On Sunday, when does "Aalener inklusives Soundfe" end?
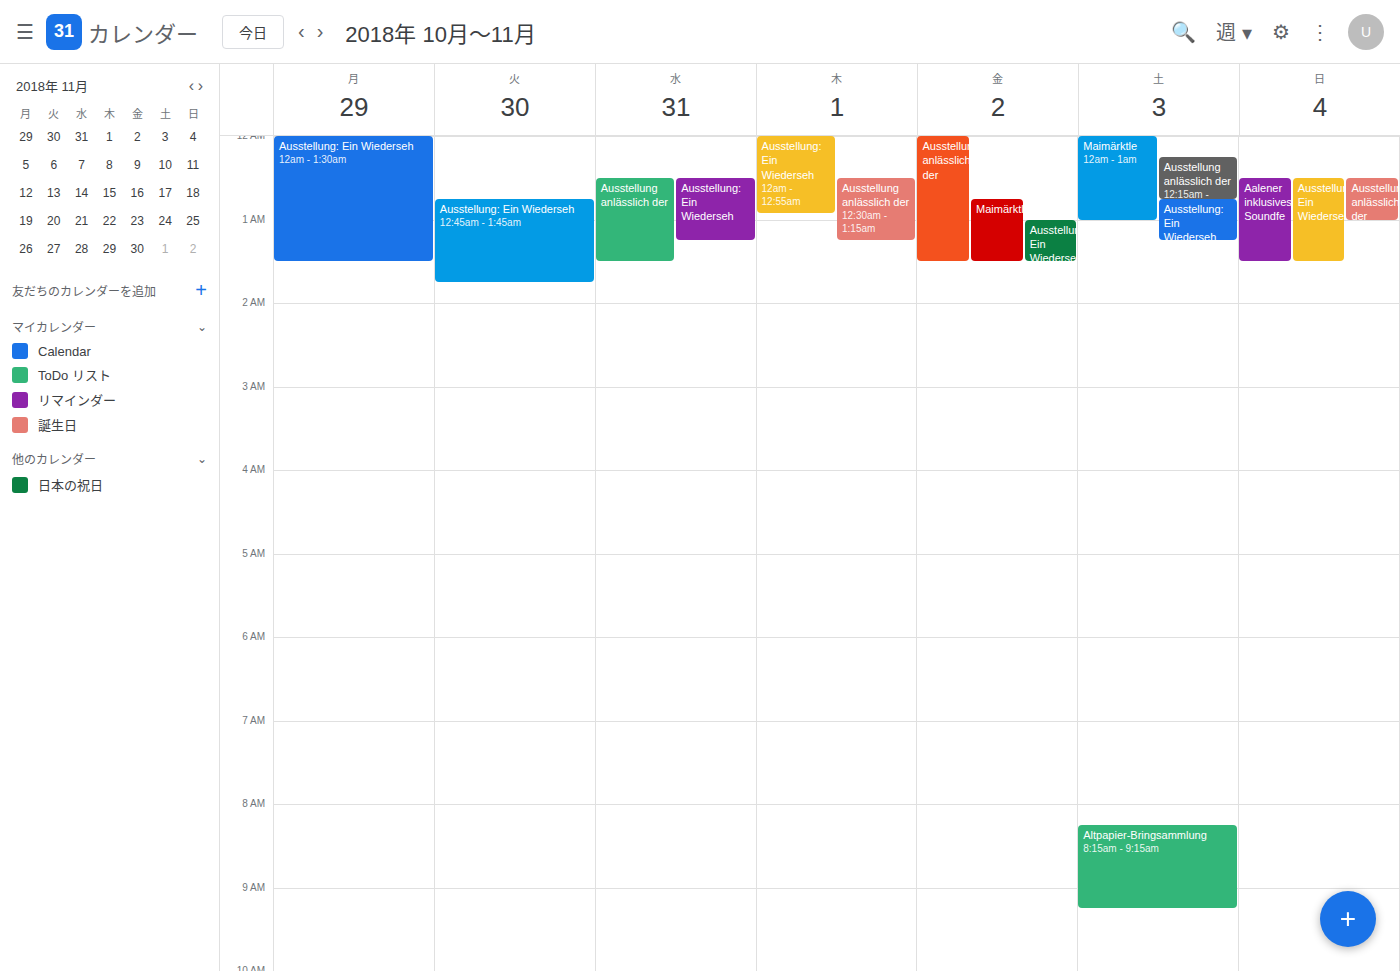
1:30 AM